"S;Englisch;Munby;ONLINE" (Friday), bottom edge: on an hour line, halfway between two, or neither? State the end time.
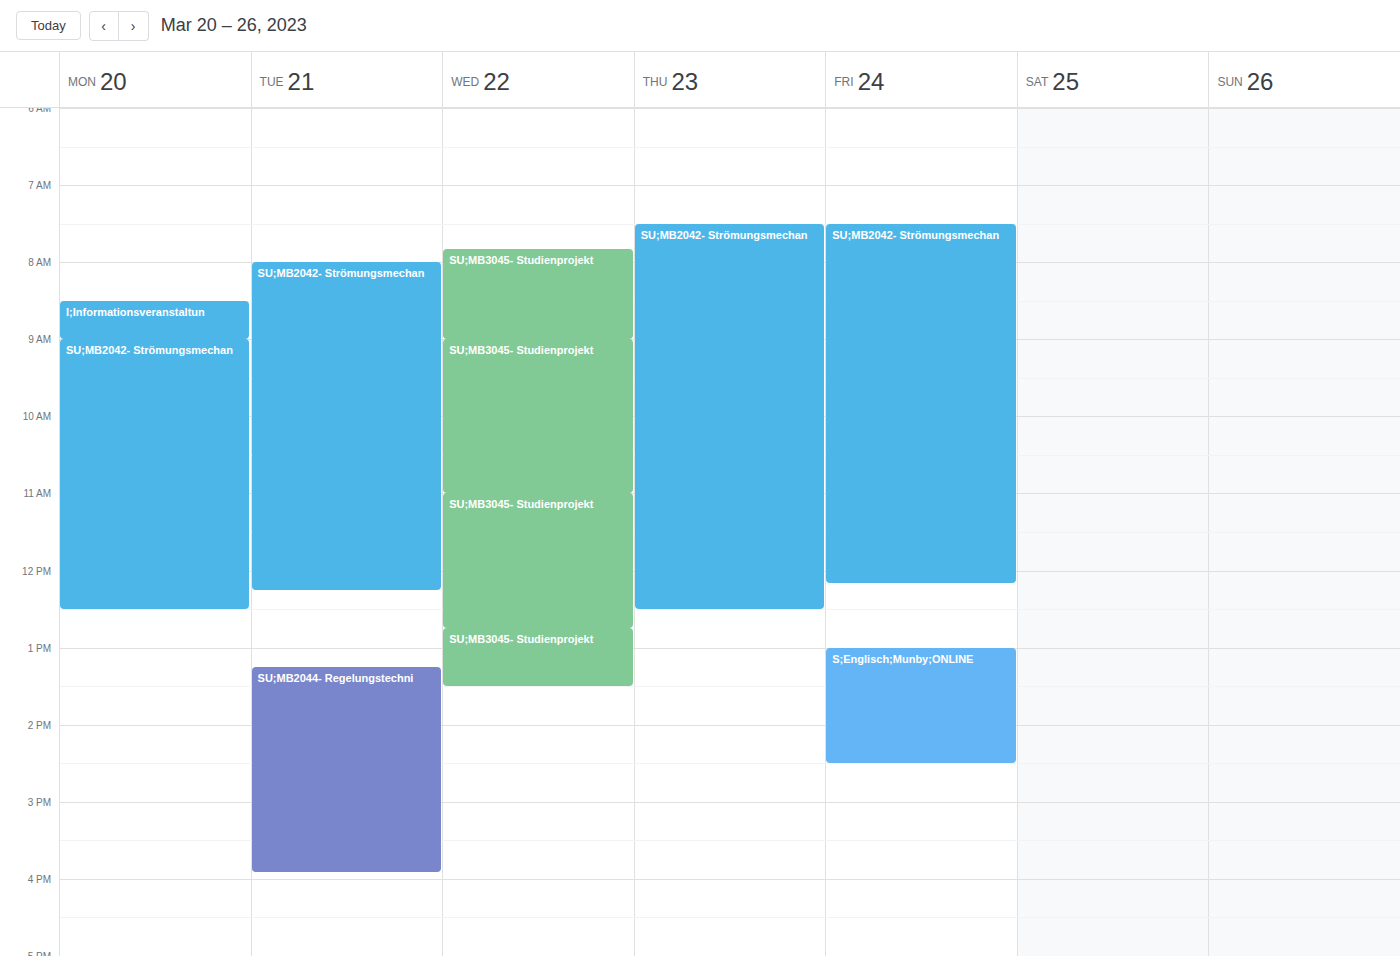
2:30 PM -- halfway between the 2 PM and 3 PM lines.